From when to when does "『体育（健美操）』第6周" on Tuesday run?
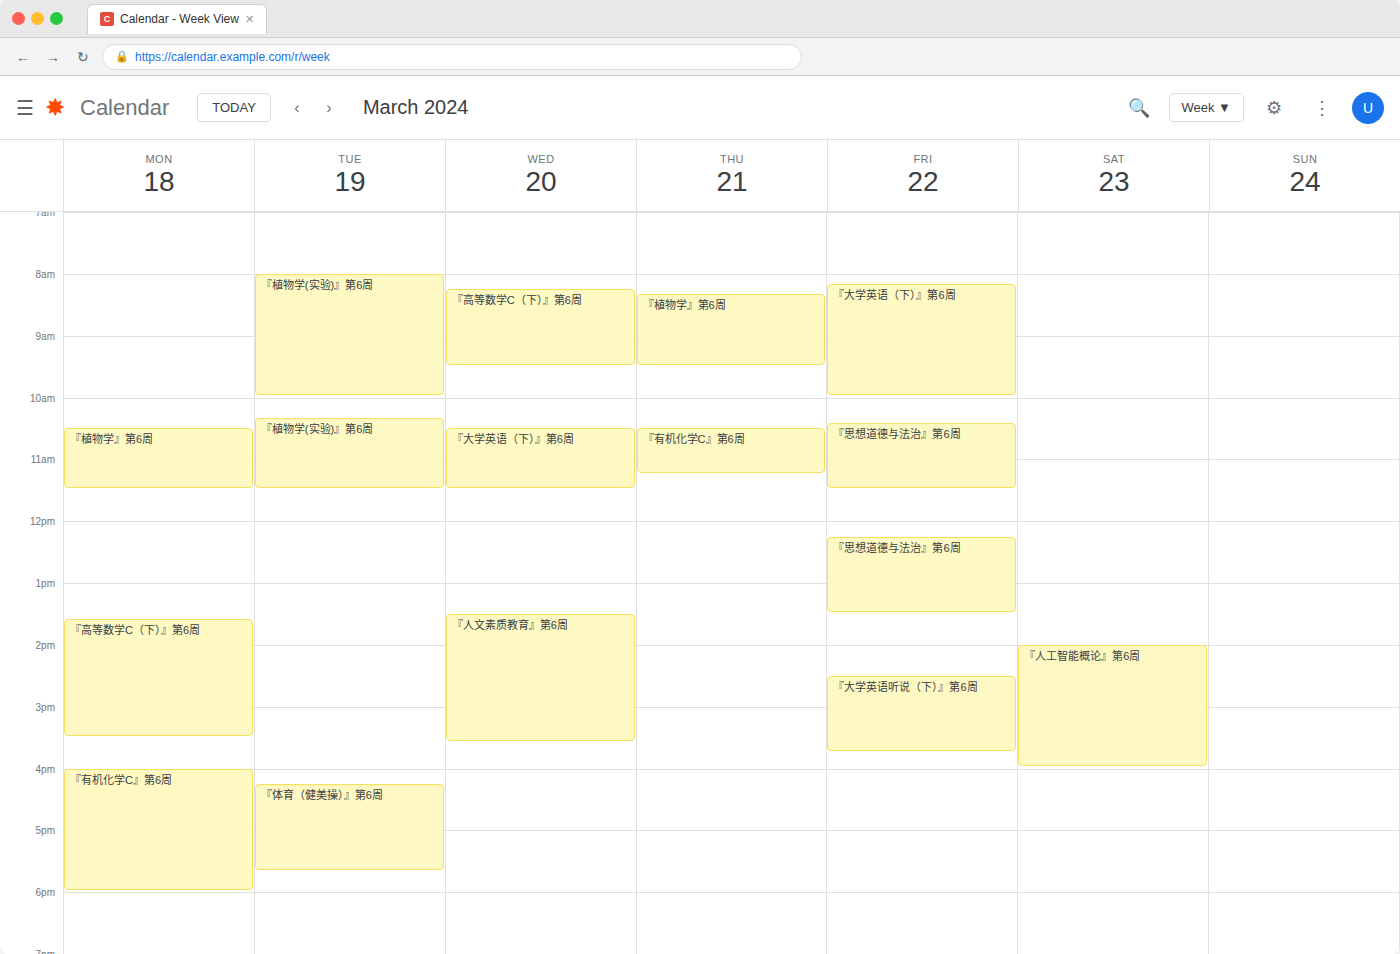
4:15 PM to 5:40 PM